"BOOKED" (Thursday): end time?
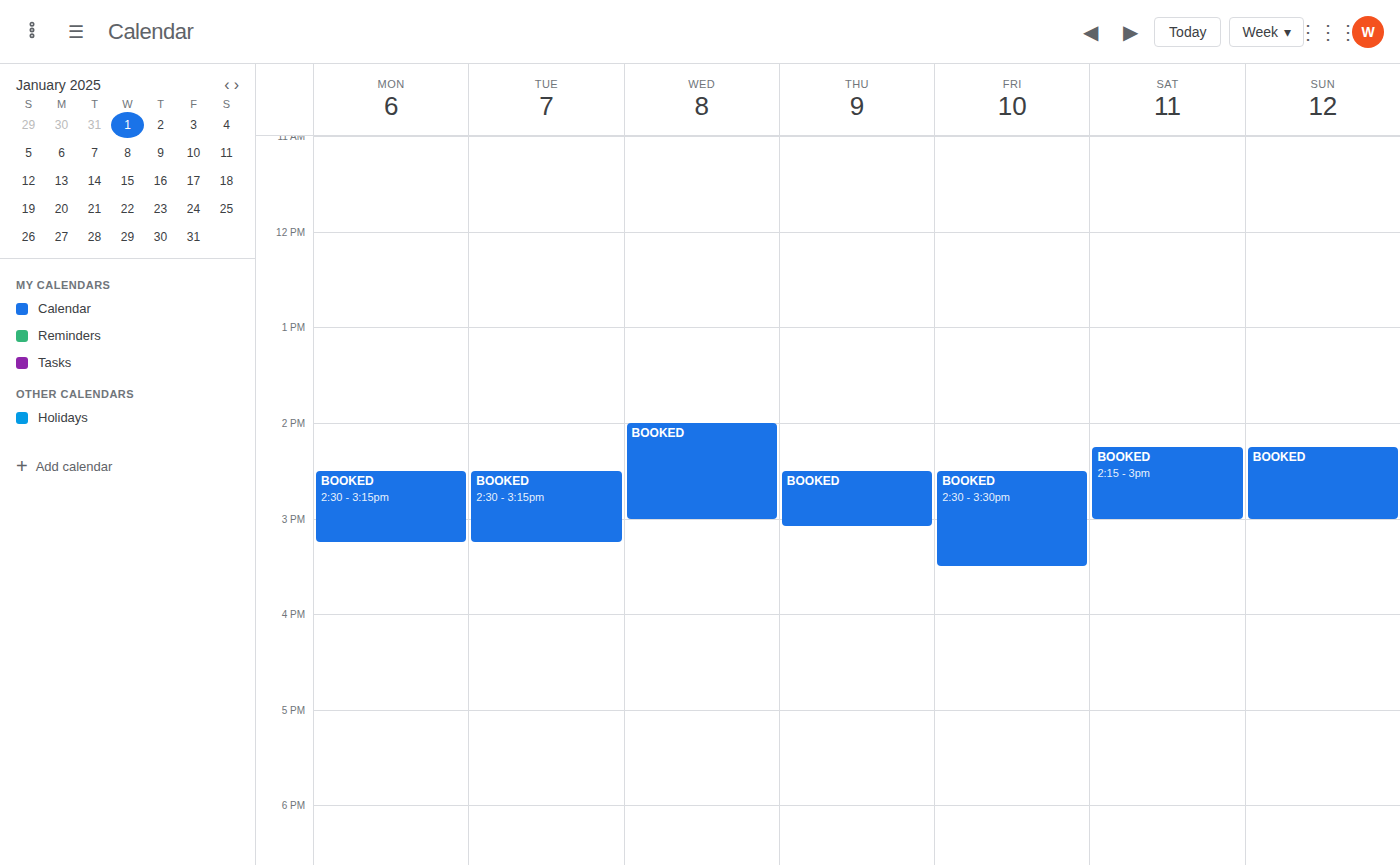
3:05 PM